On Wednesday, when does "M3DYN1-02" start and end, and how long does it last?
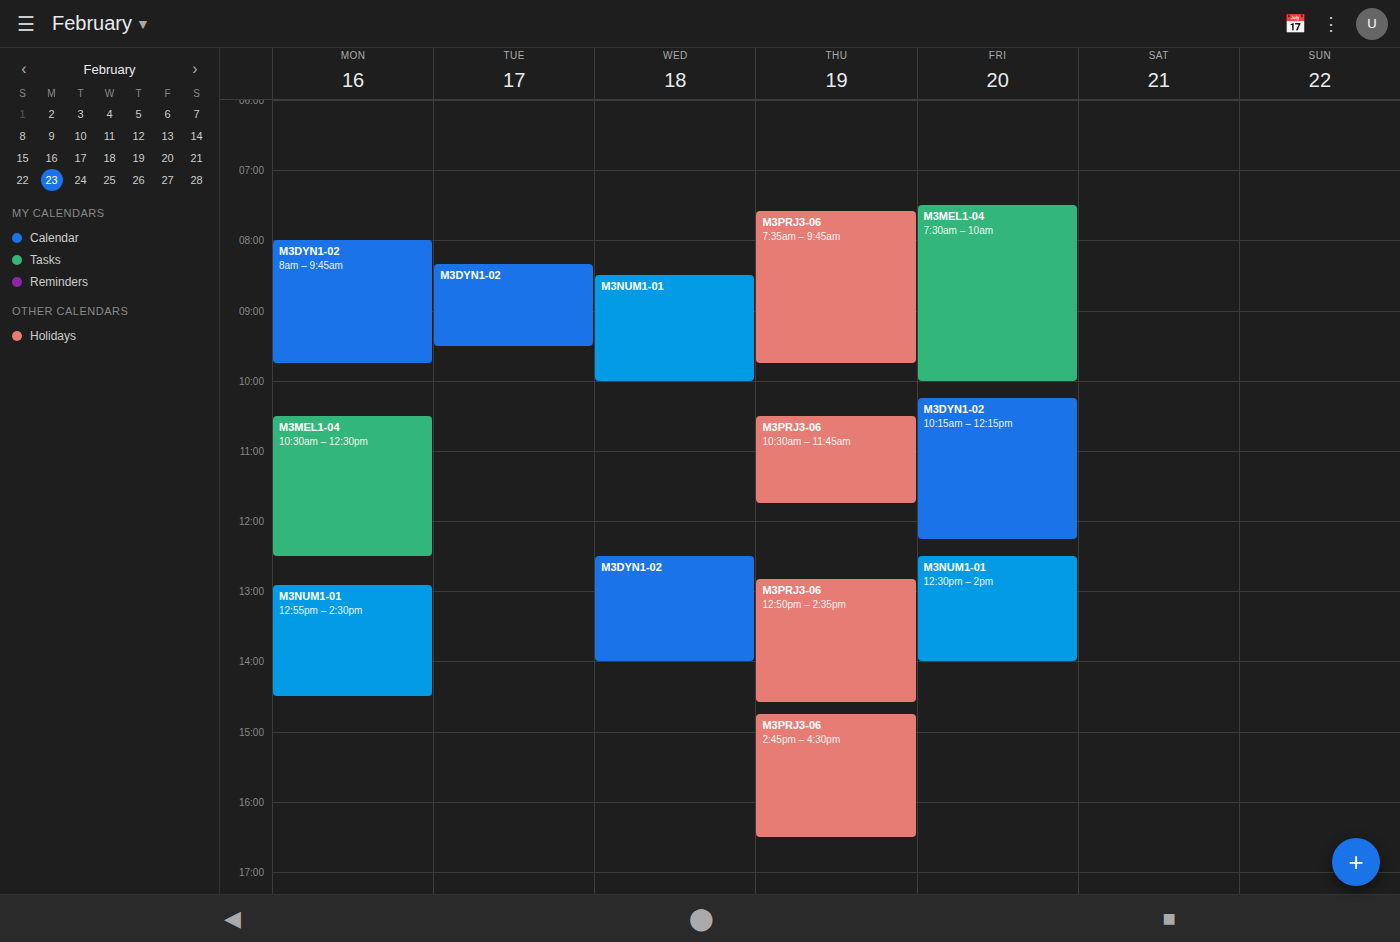
12:30 to 14:00, 1 hour 30 minutes